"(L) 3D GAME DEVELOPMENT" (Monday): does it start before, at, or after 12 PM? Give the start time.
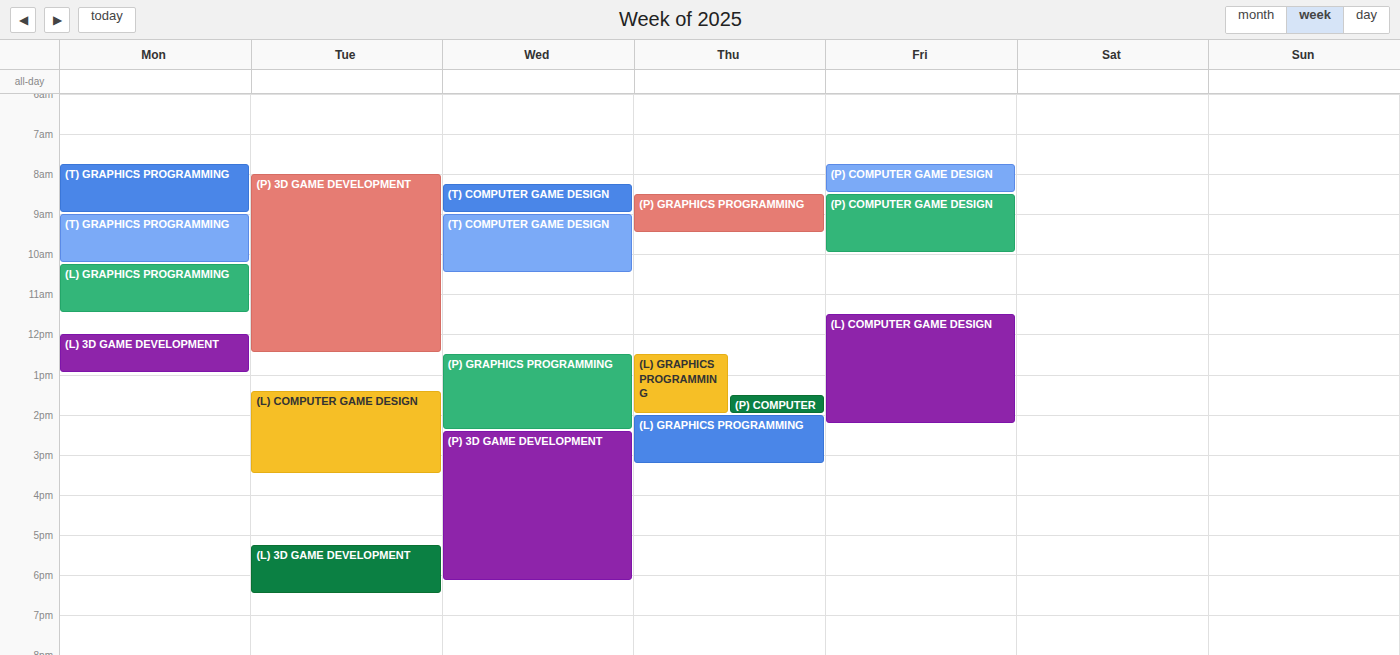
12:00 PM -- exactly at 12 PM, on the 12 PM line.